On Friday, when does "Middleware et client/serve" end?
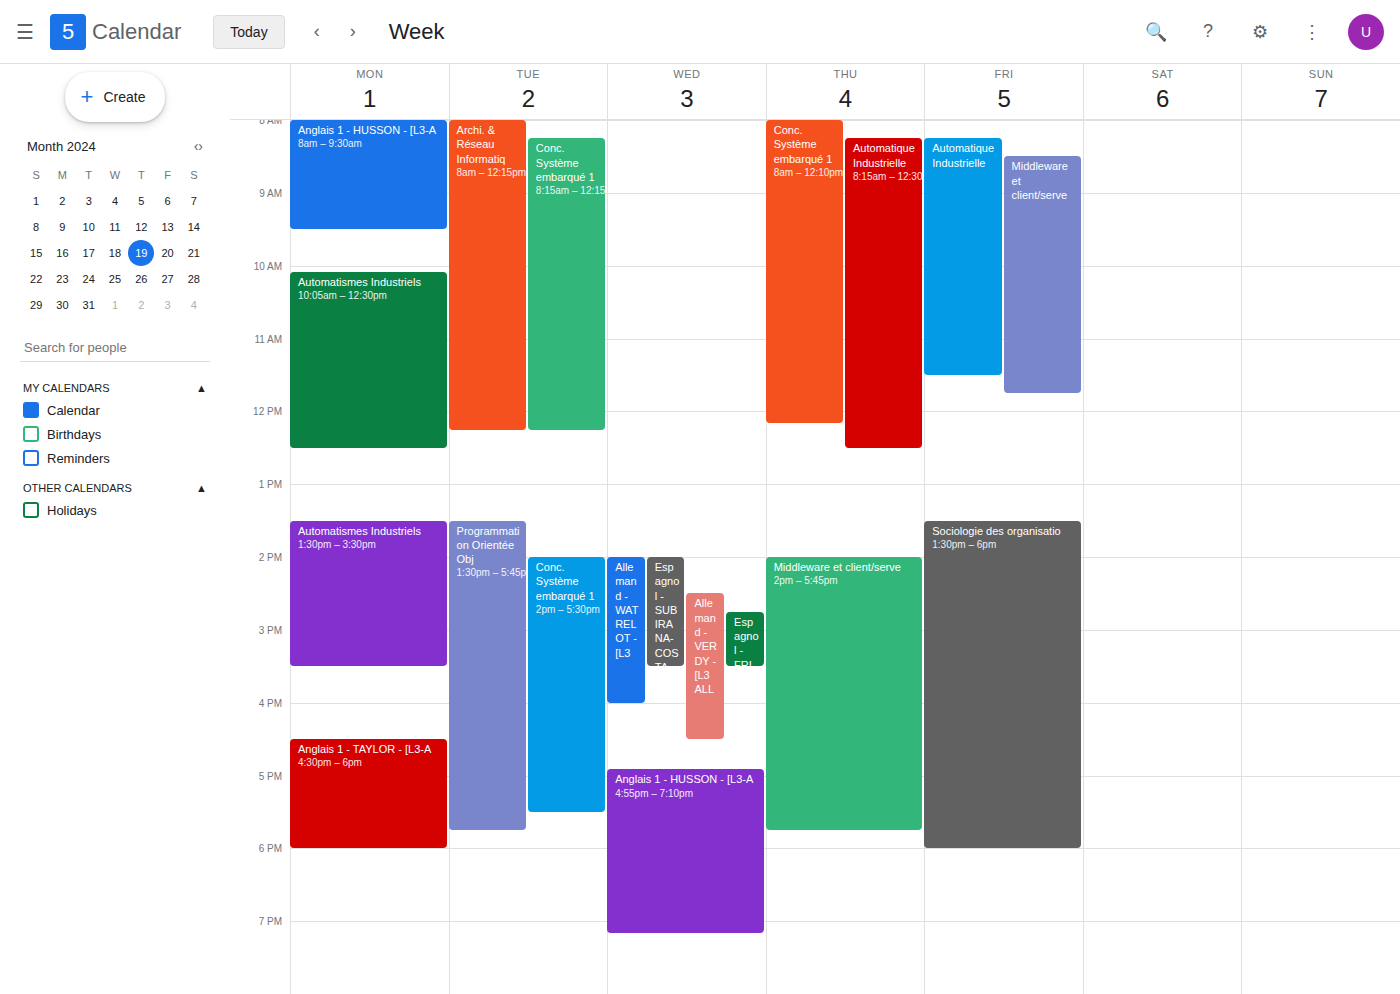
11:45 AM